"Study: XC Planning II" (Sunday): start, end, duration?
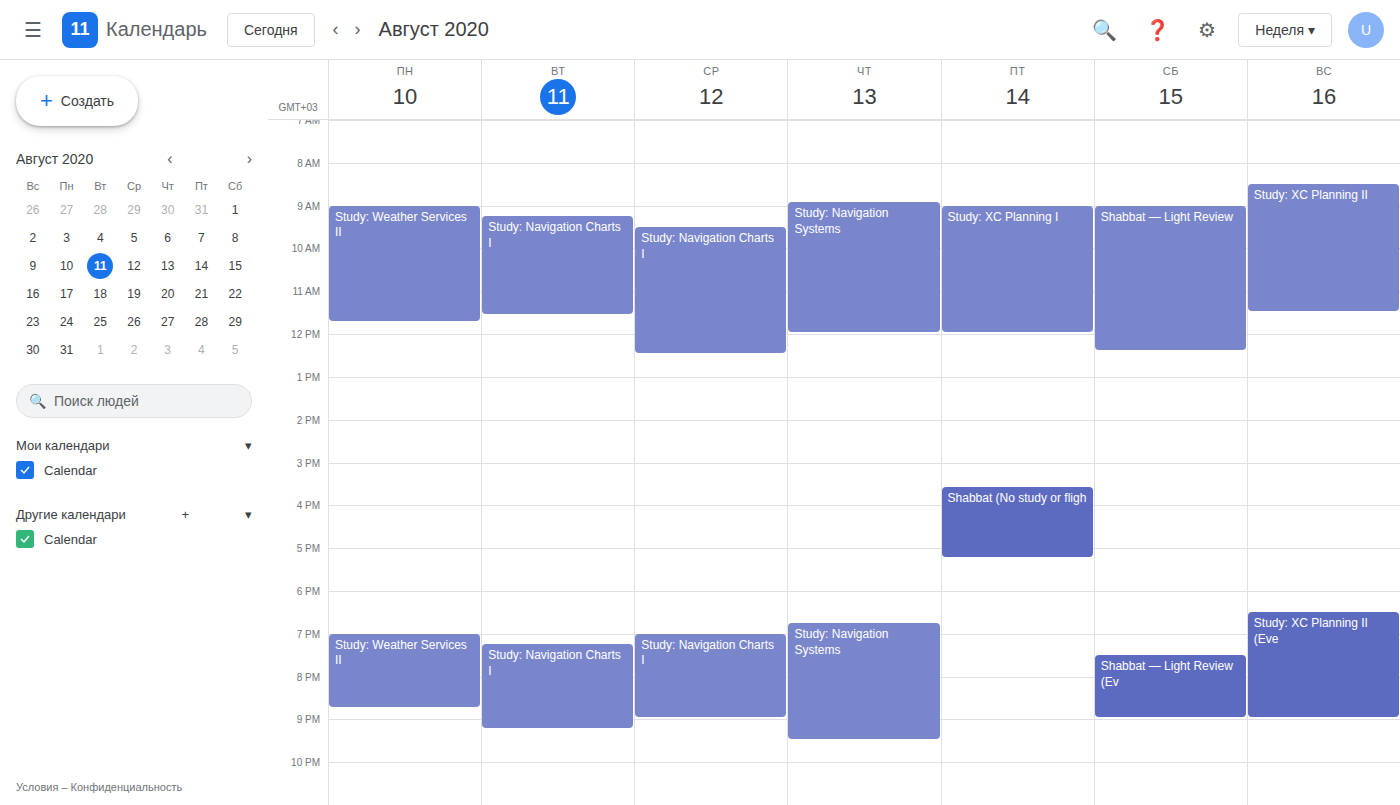
8:30 AM to 11:30 AM, 3 hours